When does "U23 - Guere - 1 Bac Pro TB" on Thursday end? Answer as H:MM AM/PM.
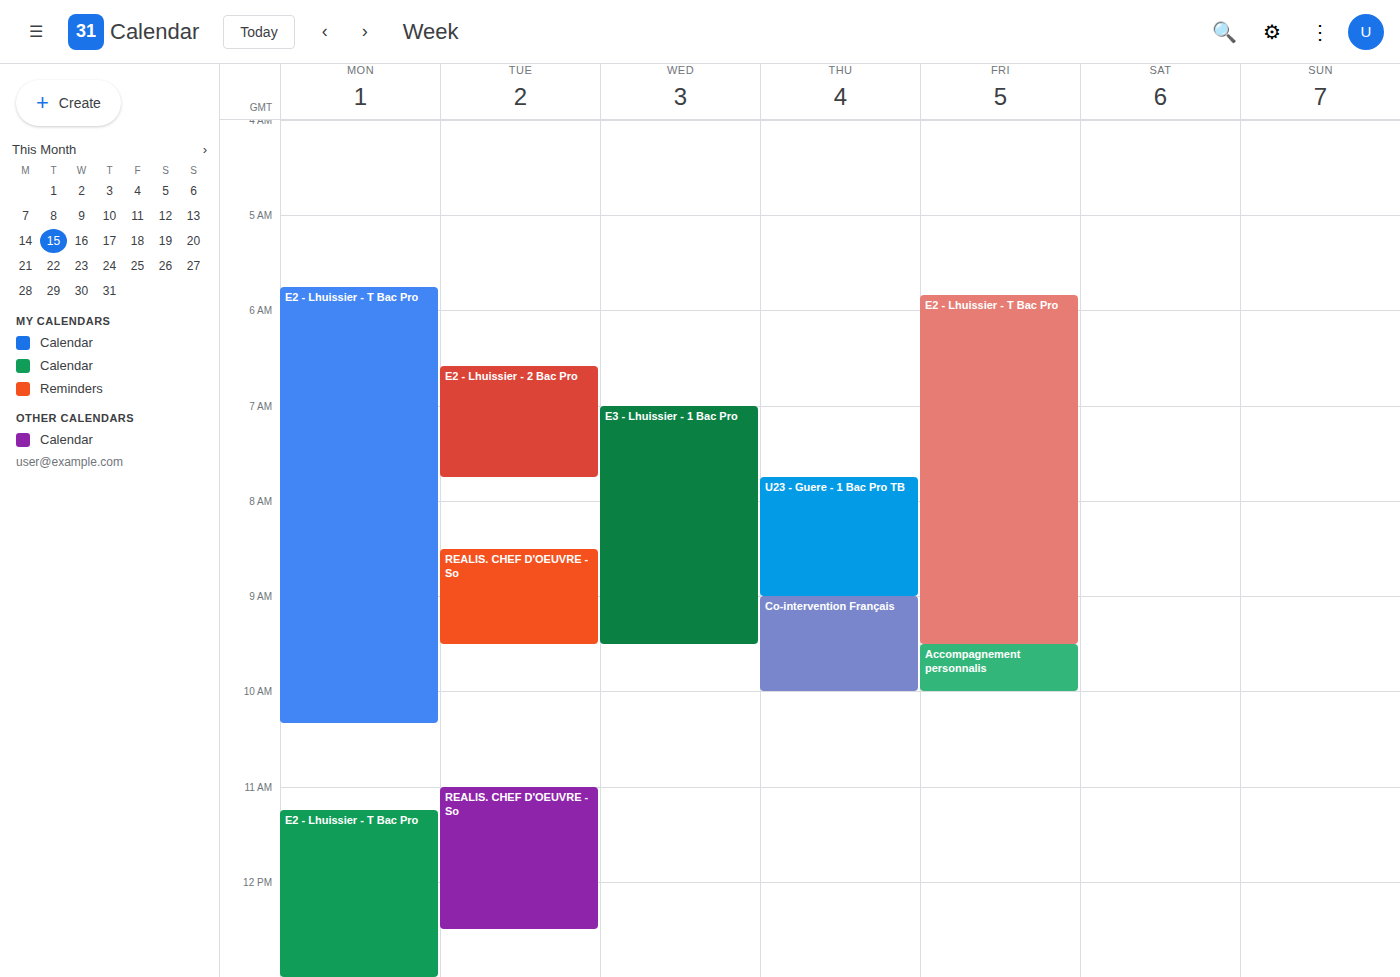
9:00 AM